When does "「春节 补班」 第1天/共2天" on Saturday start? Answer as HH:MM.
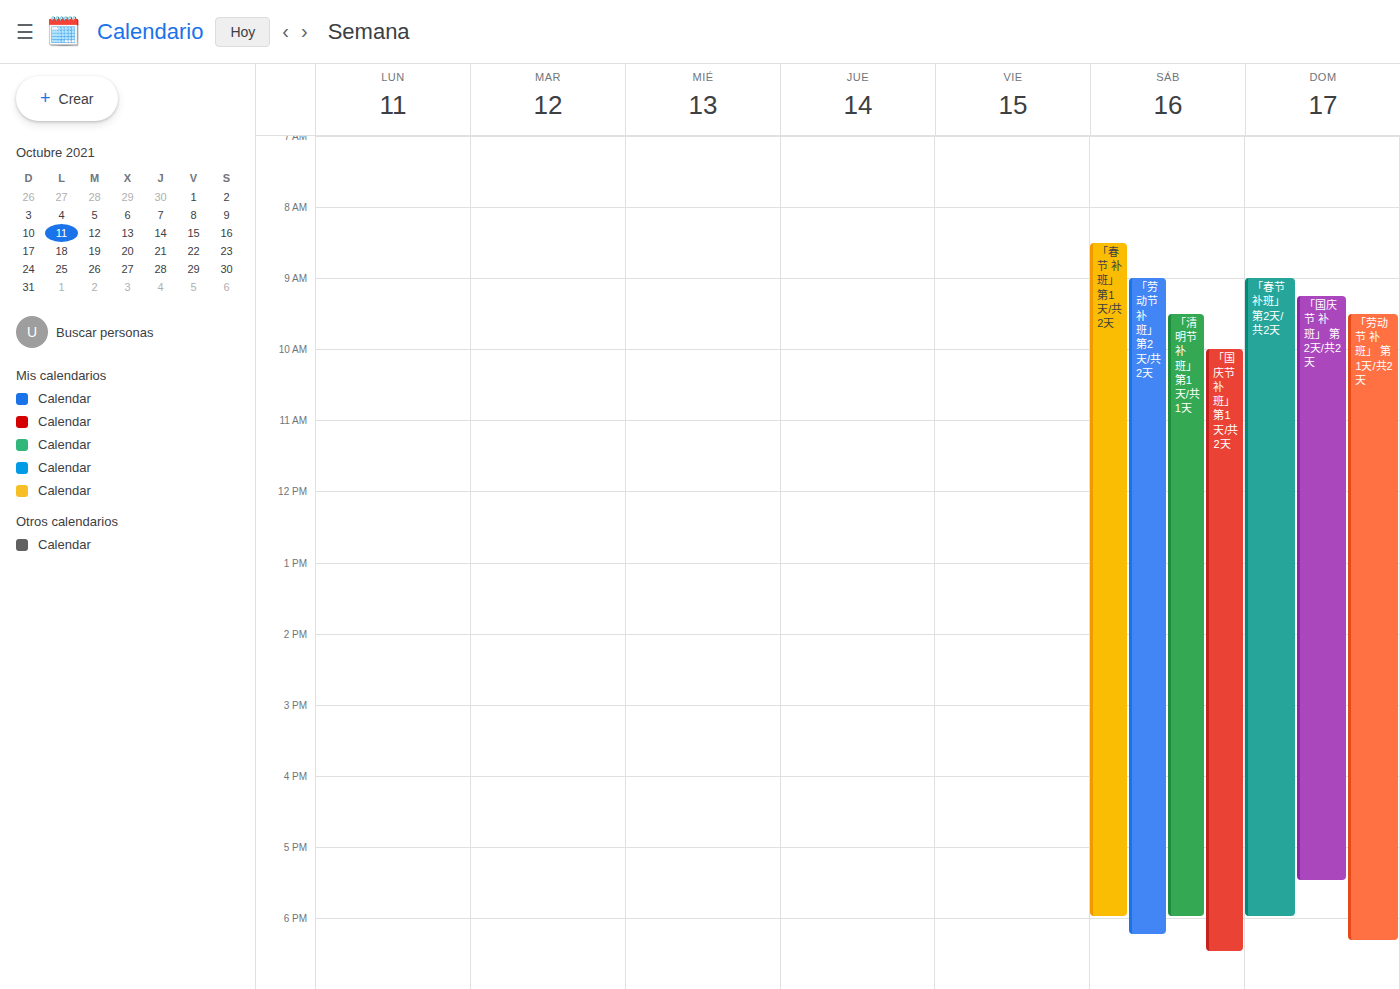
08:30